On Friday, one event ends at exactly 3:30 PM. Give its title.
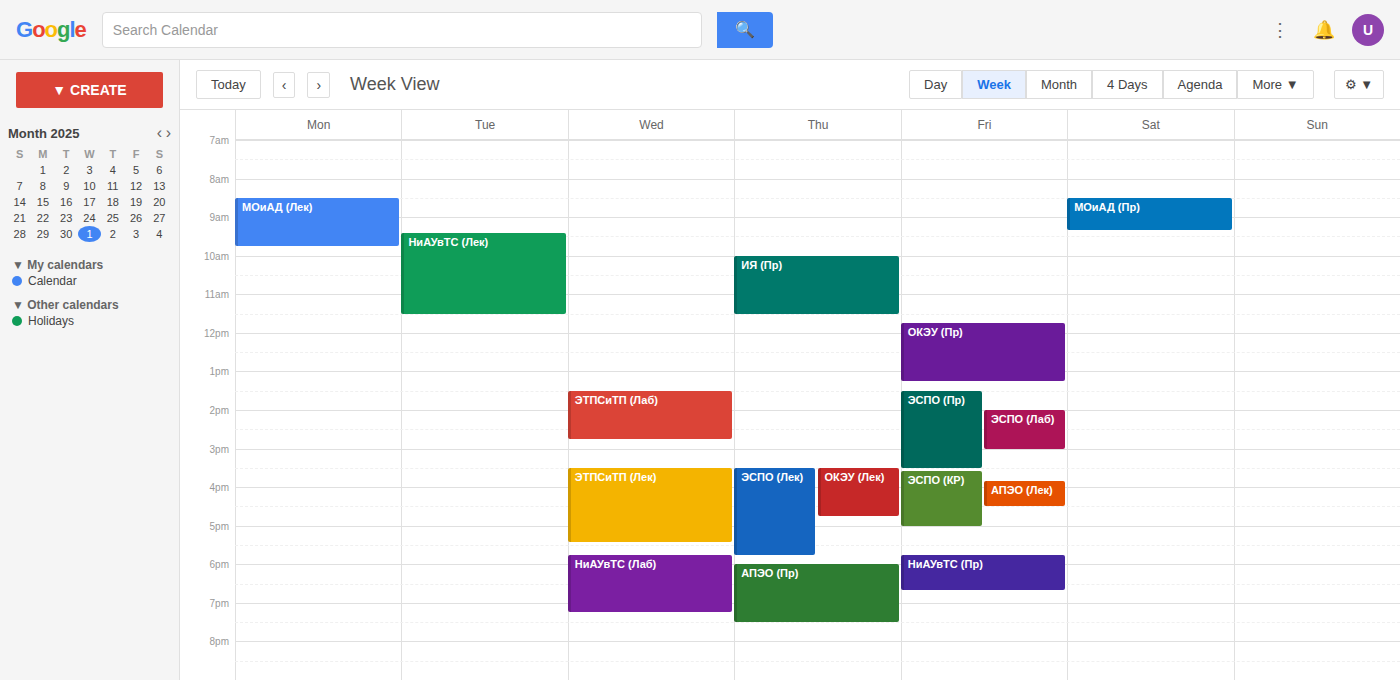
"ЭСПО (Пр)"